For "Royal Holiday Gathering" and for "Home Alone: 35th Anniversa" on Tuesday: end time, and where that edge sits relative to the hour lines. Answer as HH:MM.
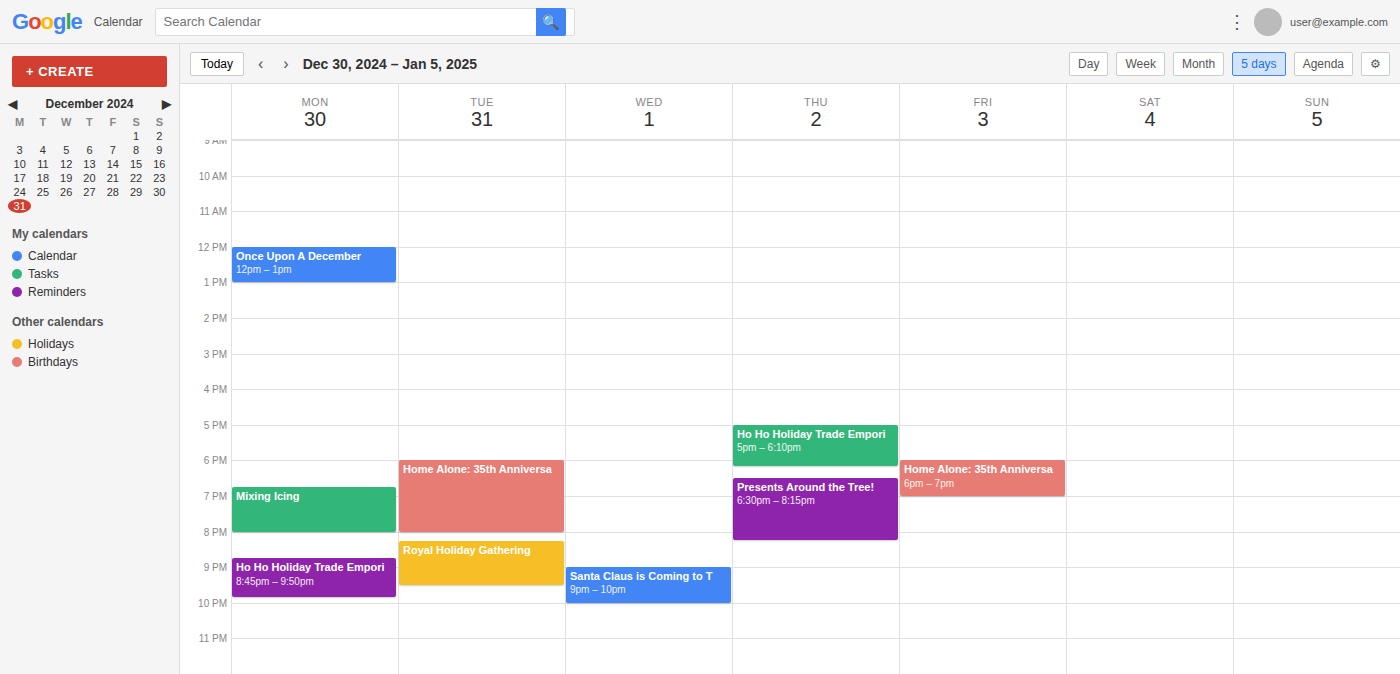
"Royal Holiday Gathering": 21:30, halfway between the 21:00 and 22:00 lines. "Home Alone: 35th Anniversa": 20:00, exactly on the 20:00 line.